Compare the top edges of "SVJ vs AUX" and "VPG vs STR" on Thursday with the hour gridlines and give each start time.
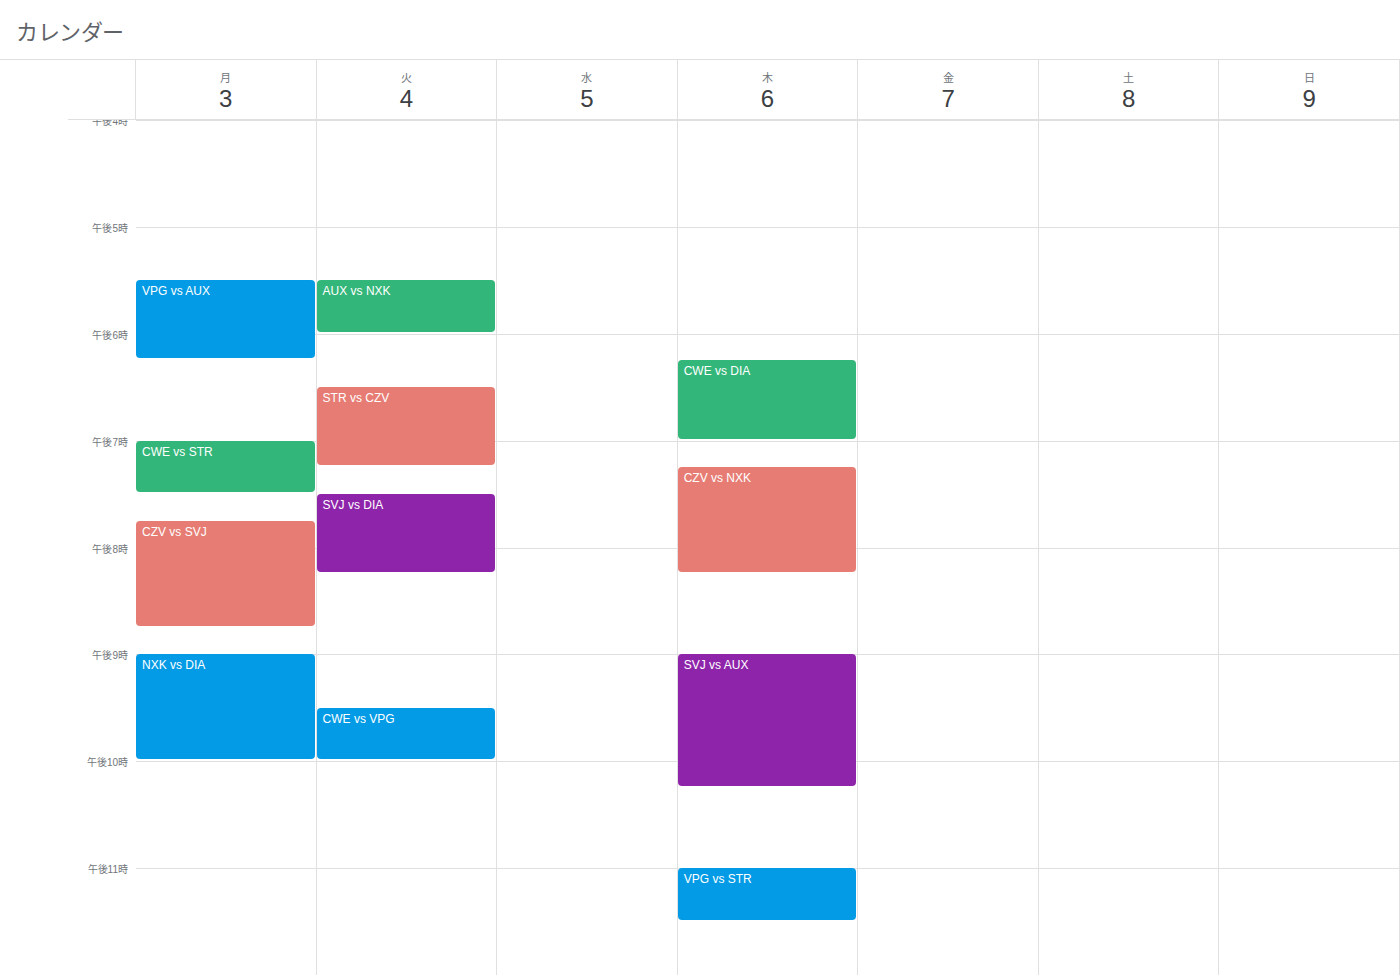
"SVJ vs AUX": 9:00 PM, exactly on the 9 PM line. "VPG vs STR": 11:00 PM, exactly on the 11 PM line.